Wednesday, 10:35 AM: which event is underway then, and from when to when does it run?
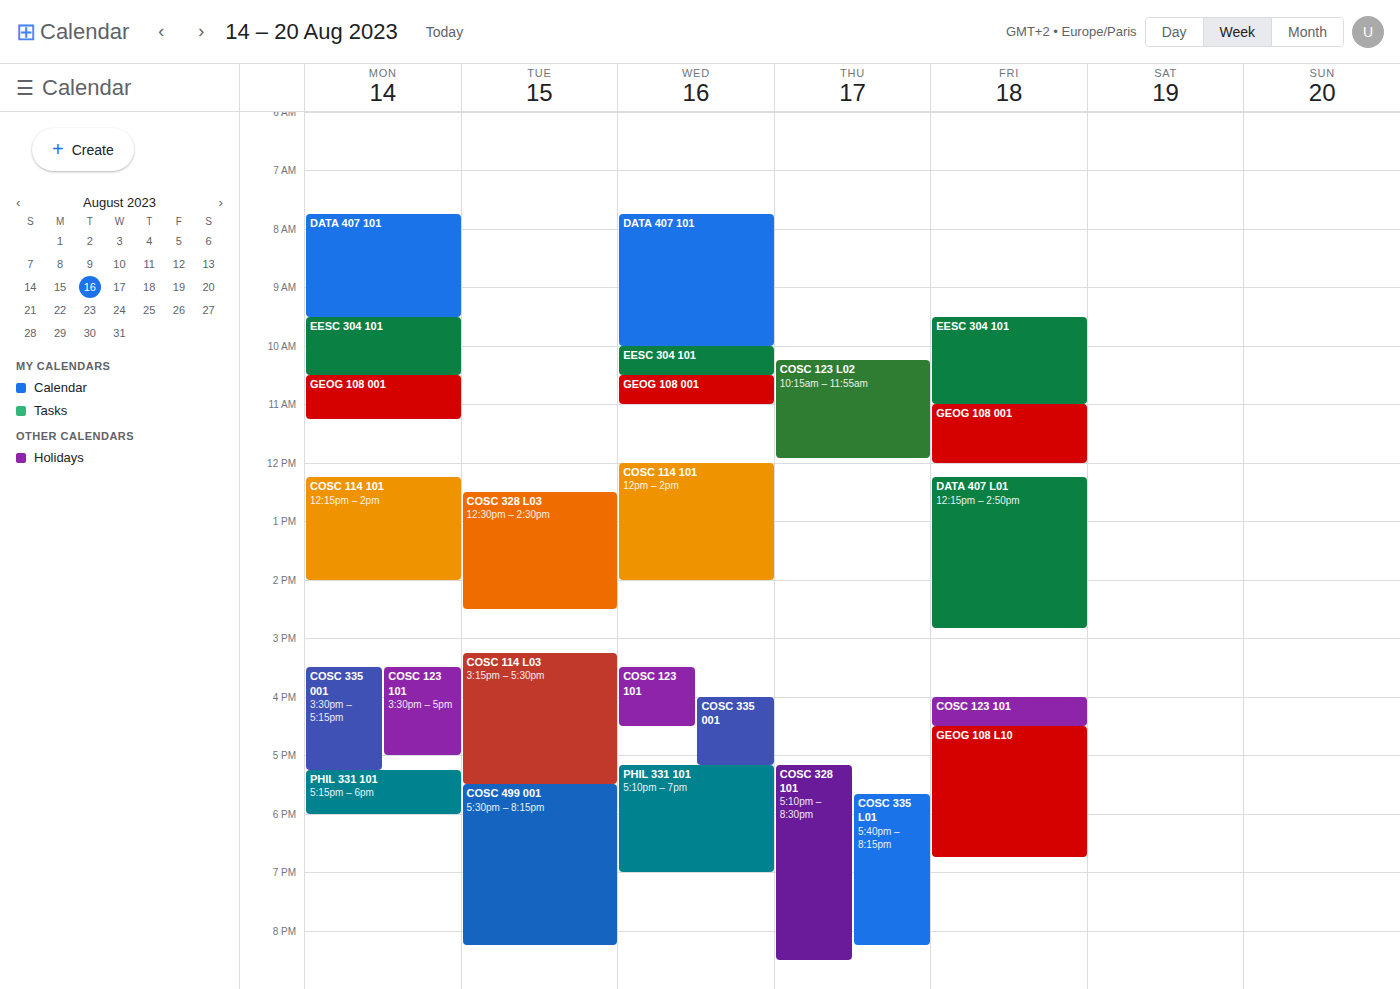
"GEOG 108 001", 10:30 AM to 11:00 AM